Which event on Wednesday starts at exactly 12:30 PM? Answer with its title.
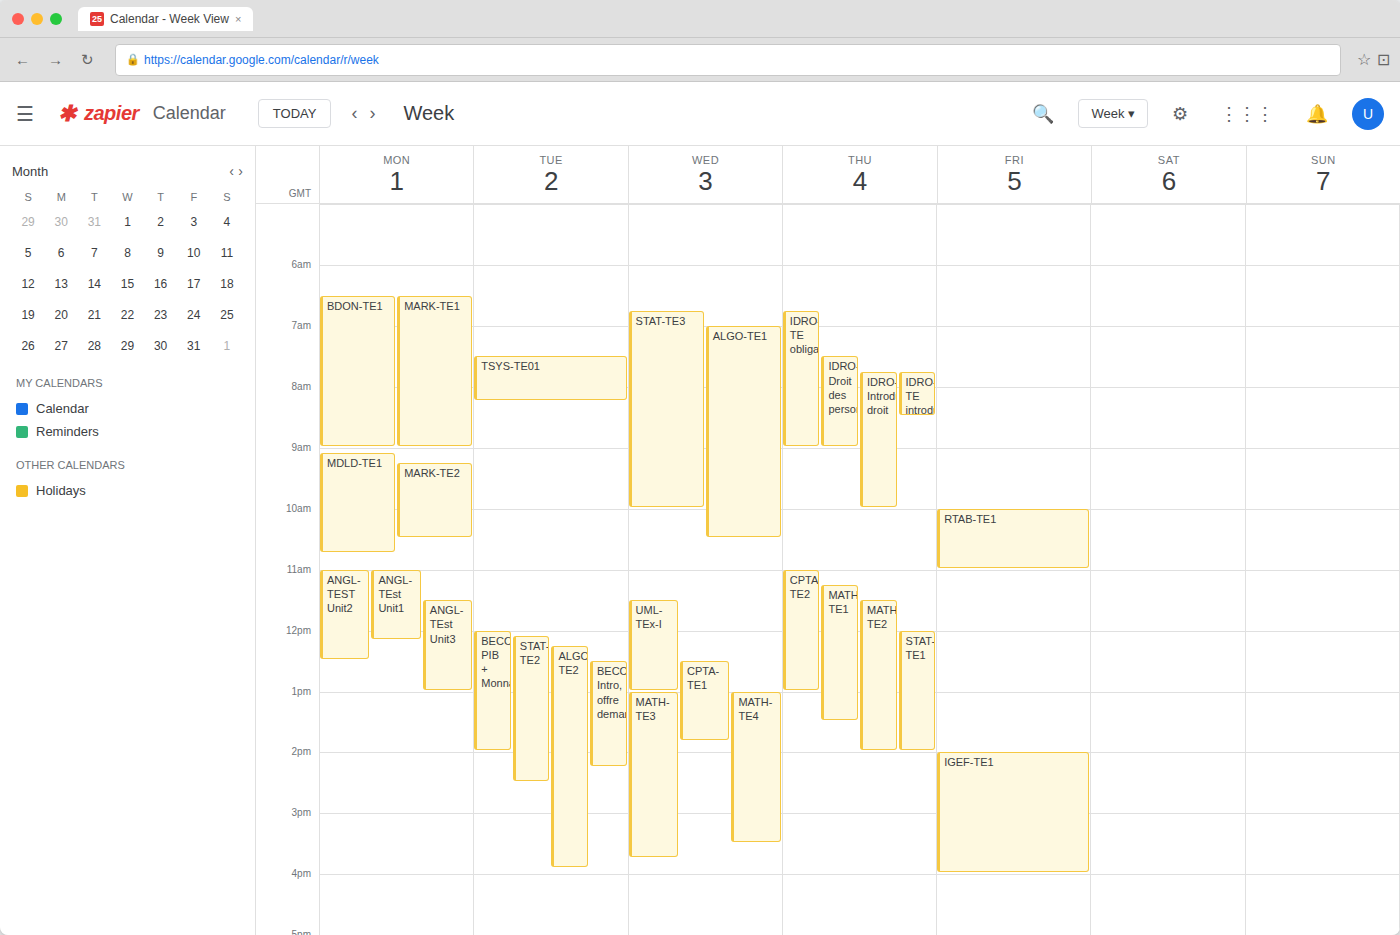
"CPTA-TE1"